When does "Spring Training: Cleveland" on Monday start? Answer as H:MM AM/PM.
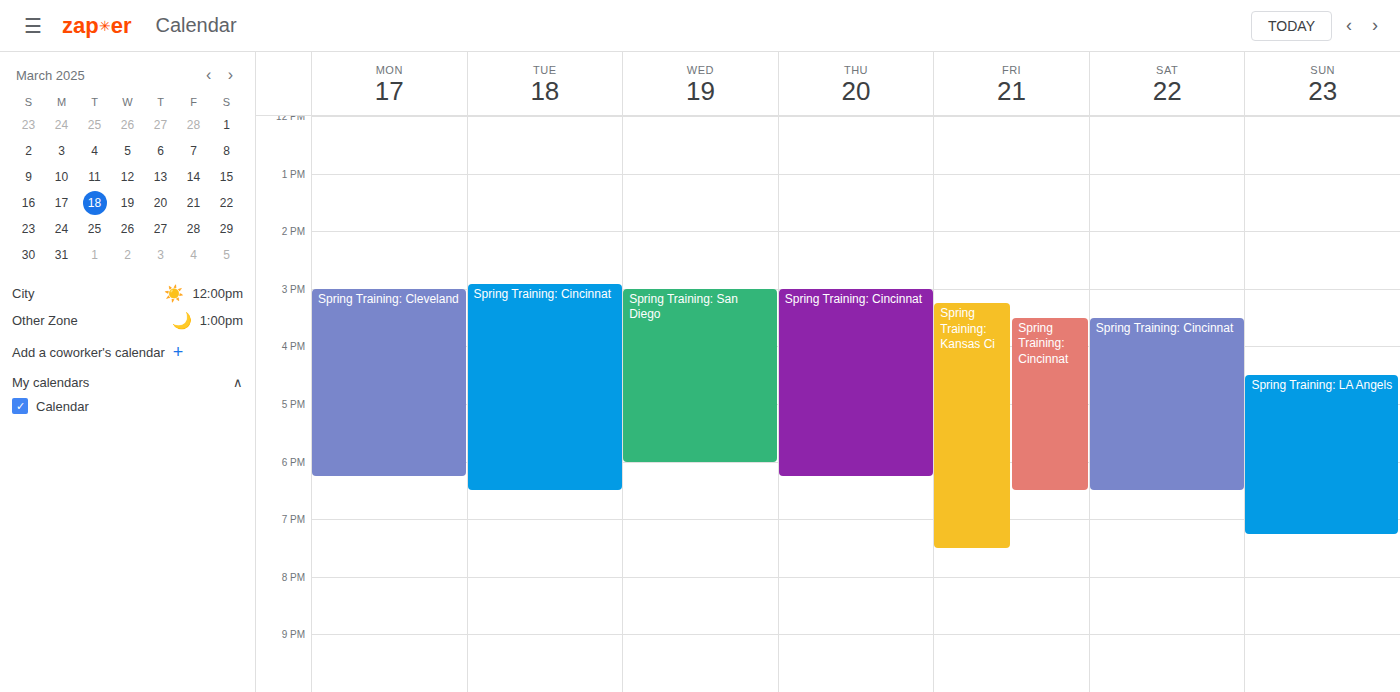
3:00 PM